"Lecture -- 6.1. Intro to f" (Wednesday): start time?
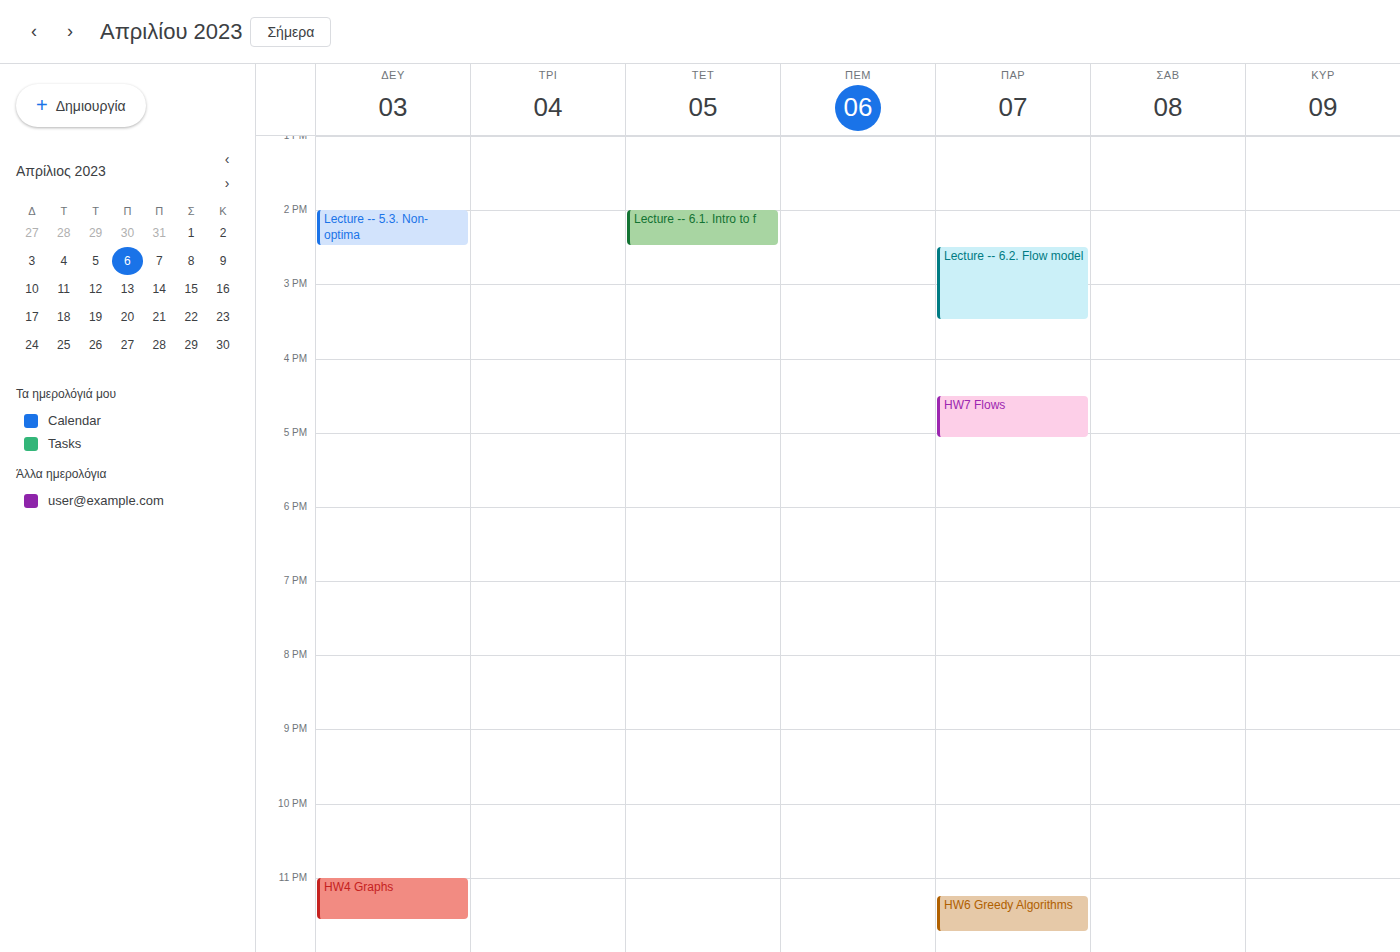
2:00 PM